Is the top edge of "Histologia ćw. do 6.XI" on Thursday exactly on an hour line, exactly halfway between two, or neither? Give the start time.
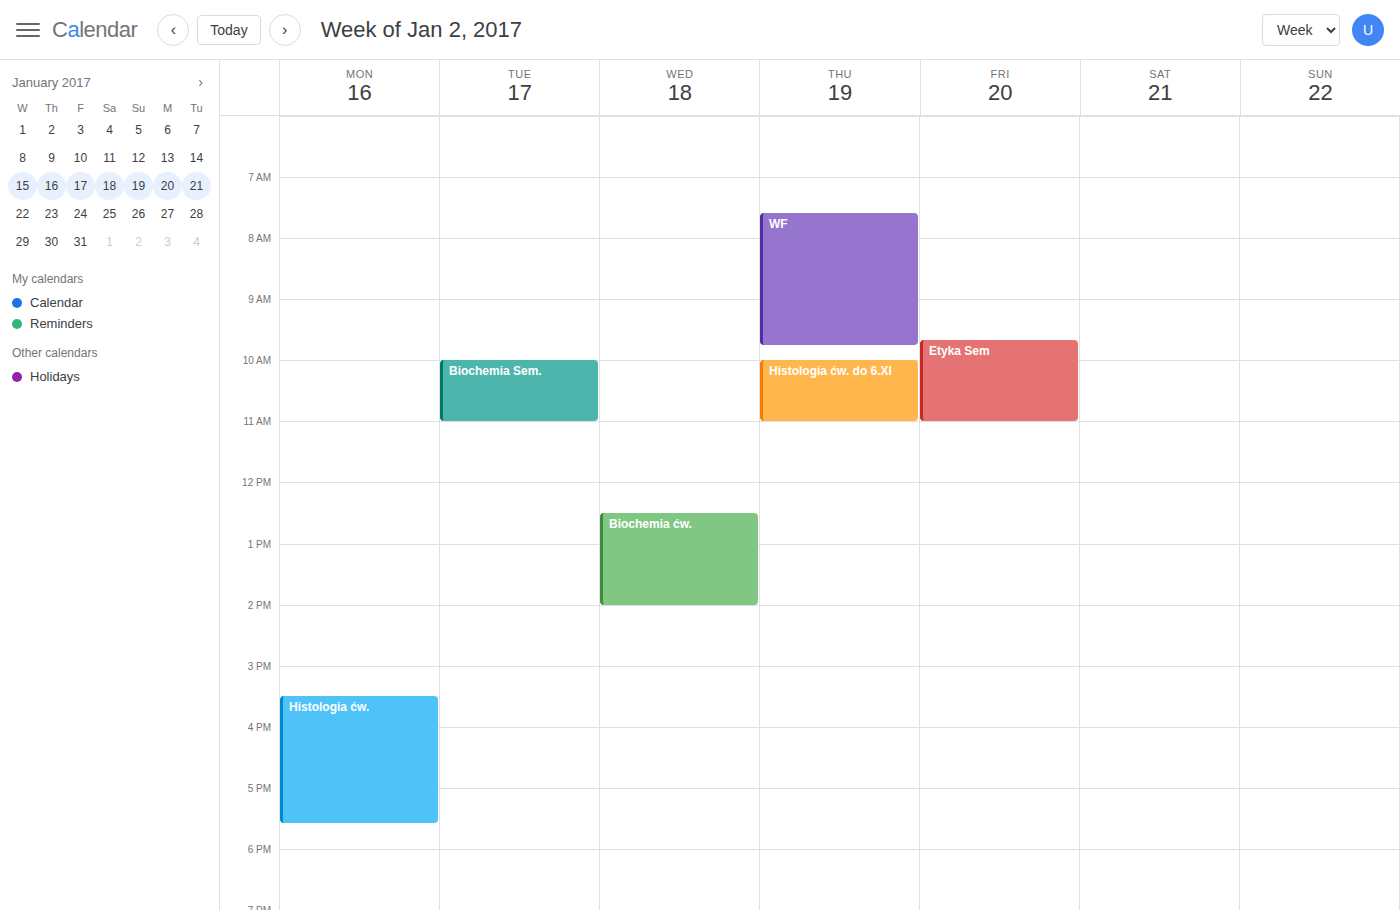
10:00 AM -- exactly on the 10 AM line.